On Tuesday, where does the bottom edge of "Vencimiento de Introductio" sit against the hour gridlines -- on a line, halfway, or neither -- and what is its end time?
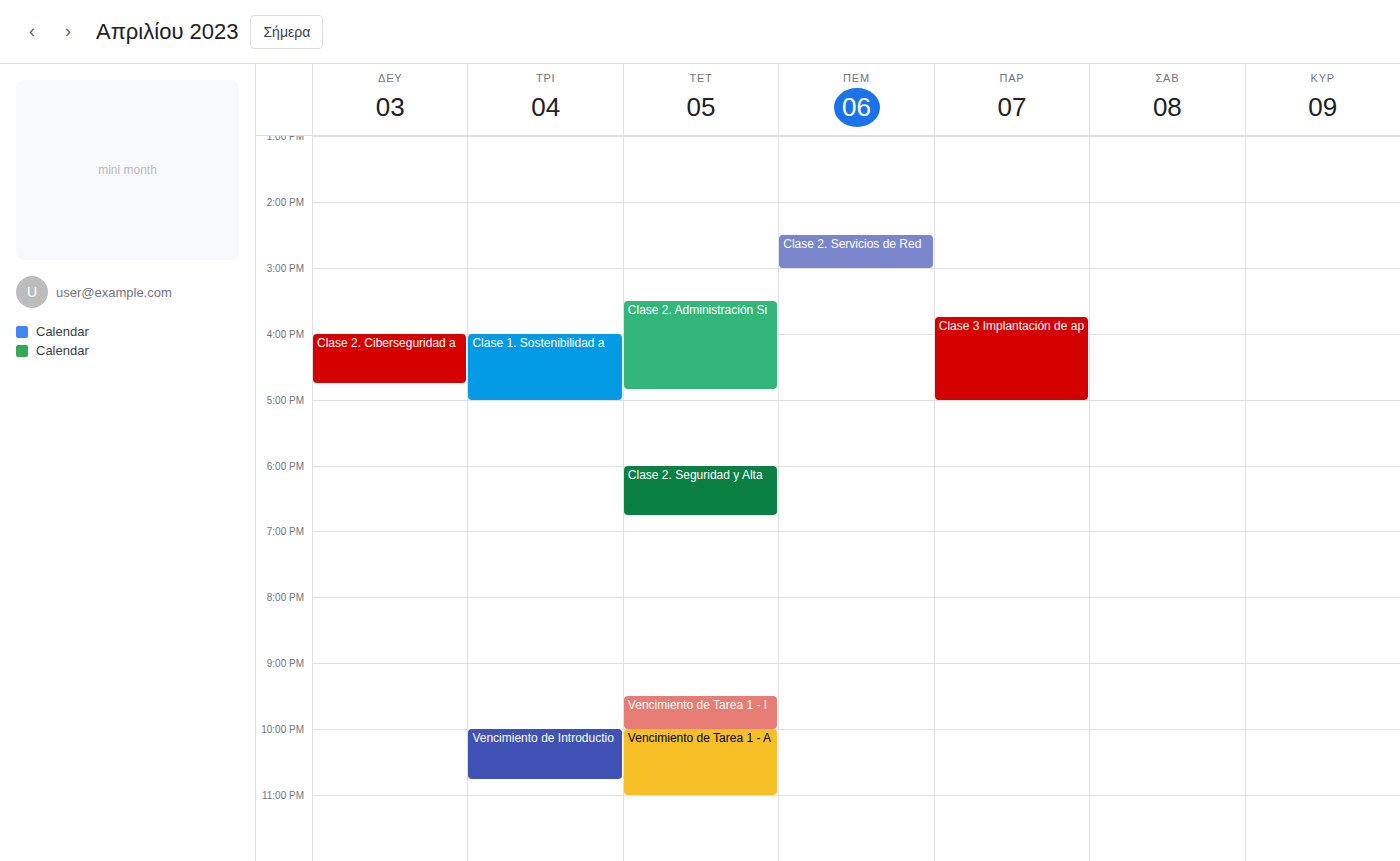
10:45 PM -- neither: three quarters of the way from the 10 PM line to the 11 PM line.